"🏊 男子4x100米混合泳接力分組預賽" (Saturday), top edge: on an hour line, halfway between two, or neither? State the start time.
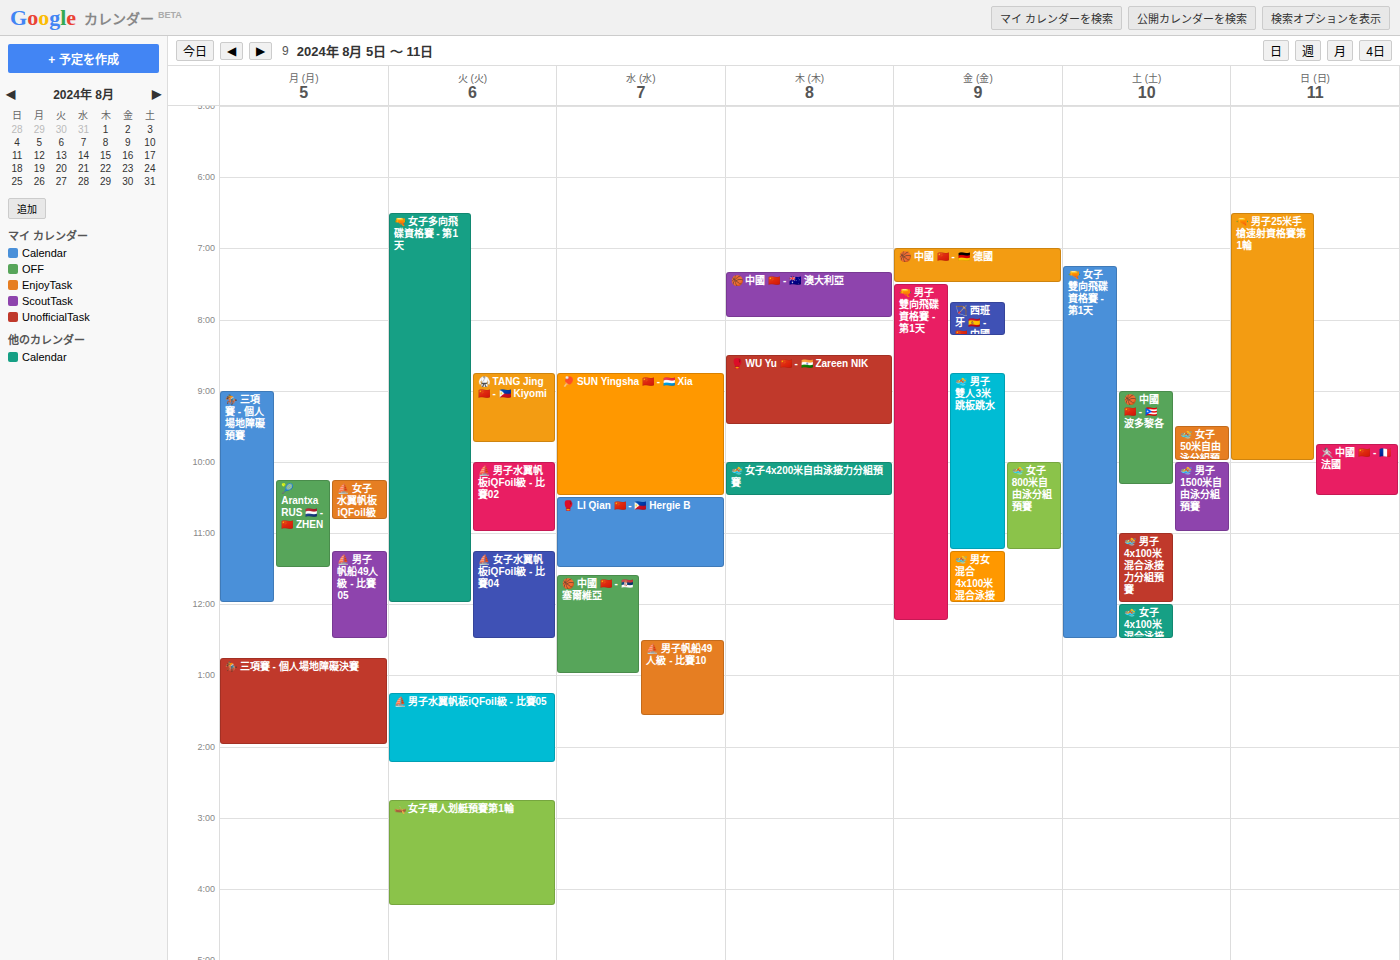
11:00 AM -- exactly on the 11 AM line.